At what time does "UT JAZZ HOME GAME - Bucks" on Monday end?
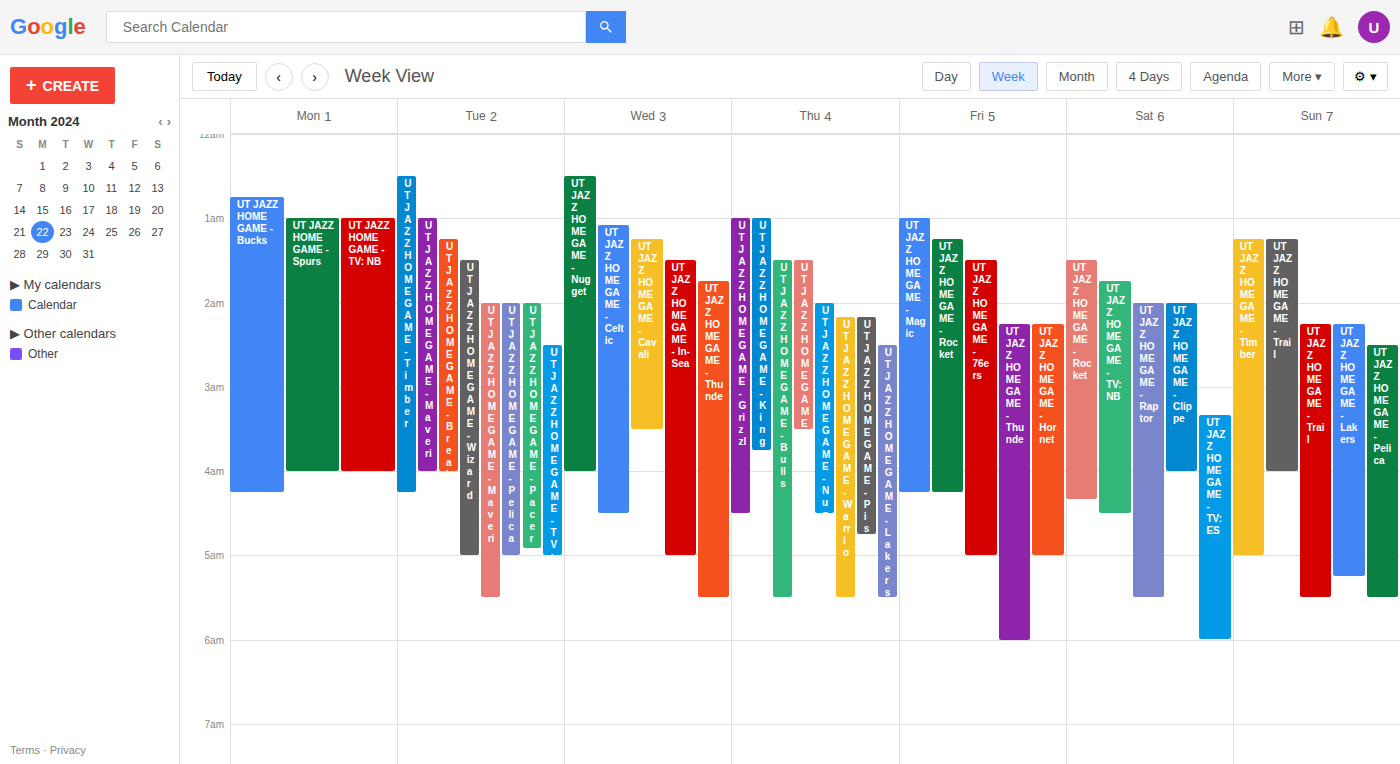
4:15 AM